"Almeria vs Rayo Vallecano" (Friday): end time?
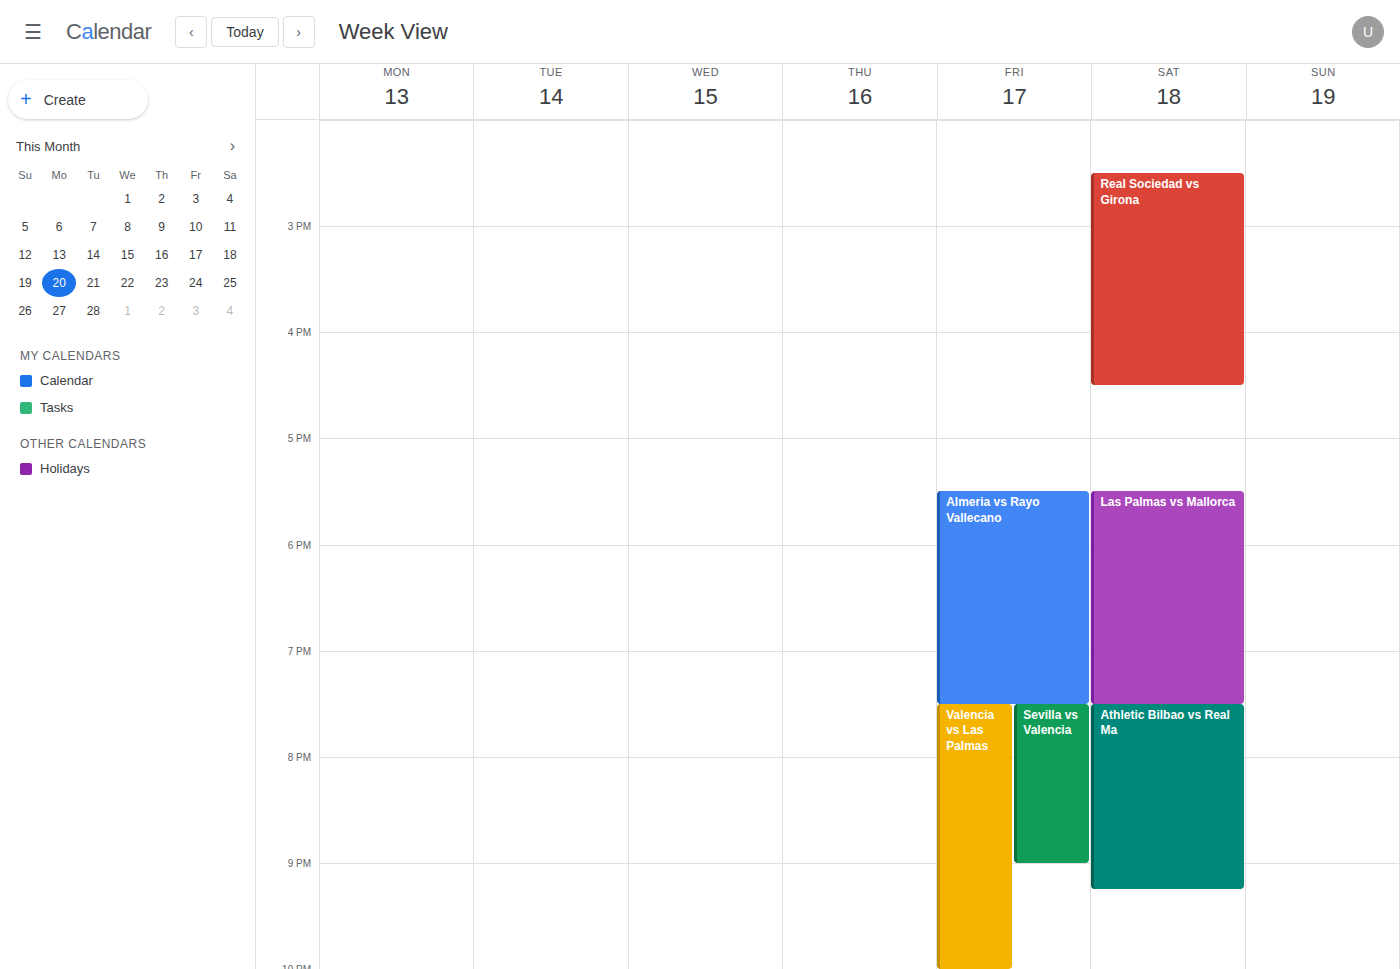
7:30 PM